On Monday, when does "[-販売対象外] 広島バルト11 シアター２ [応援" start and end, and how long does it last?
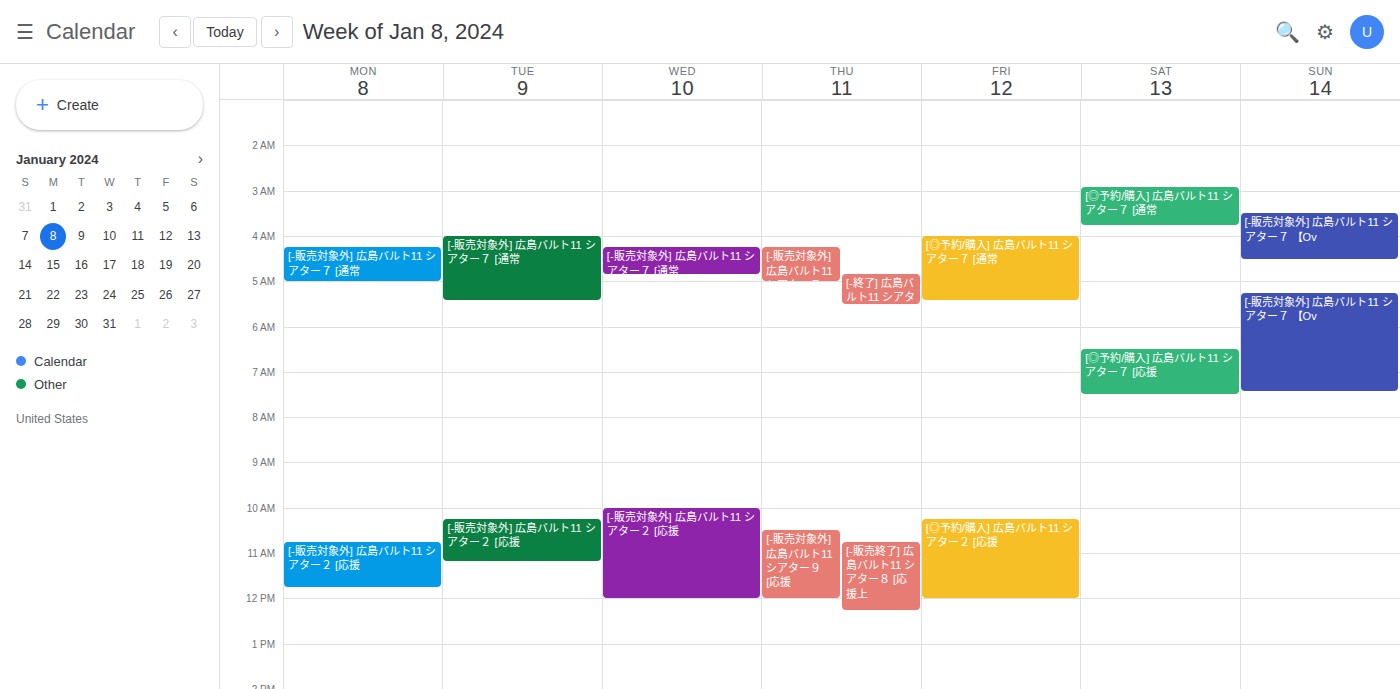
10:45 to 11:45, 1 hour